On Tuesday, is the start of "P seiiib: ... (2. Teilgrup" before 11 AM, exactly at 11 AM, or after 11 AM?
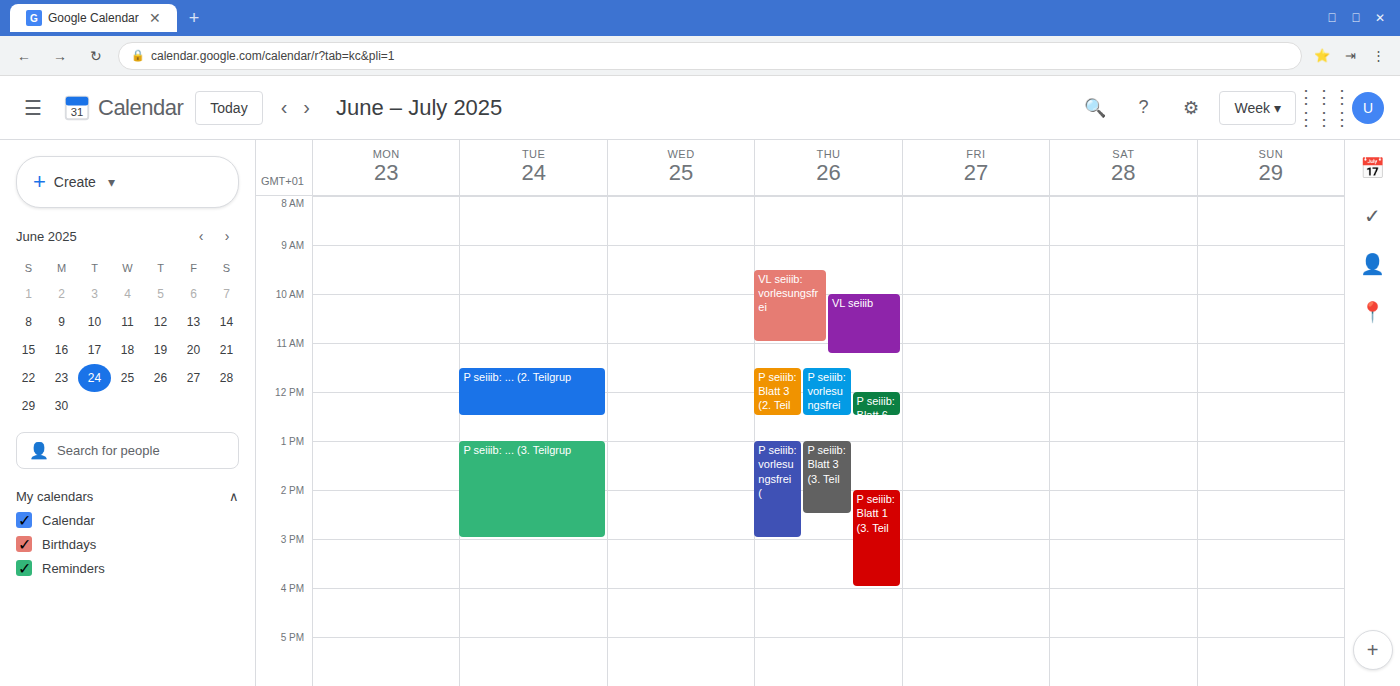
11:30 AM -- after 11 AM, 30 minutes below the 11 AM line.